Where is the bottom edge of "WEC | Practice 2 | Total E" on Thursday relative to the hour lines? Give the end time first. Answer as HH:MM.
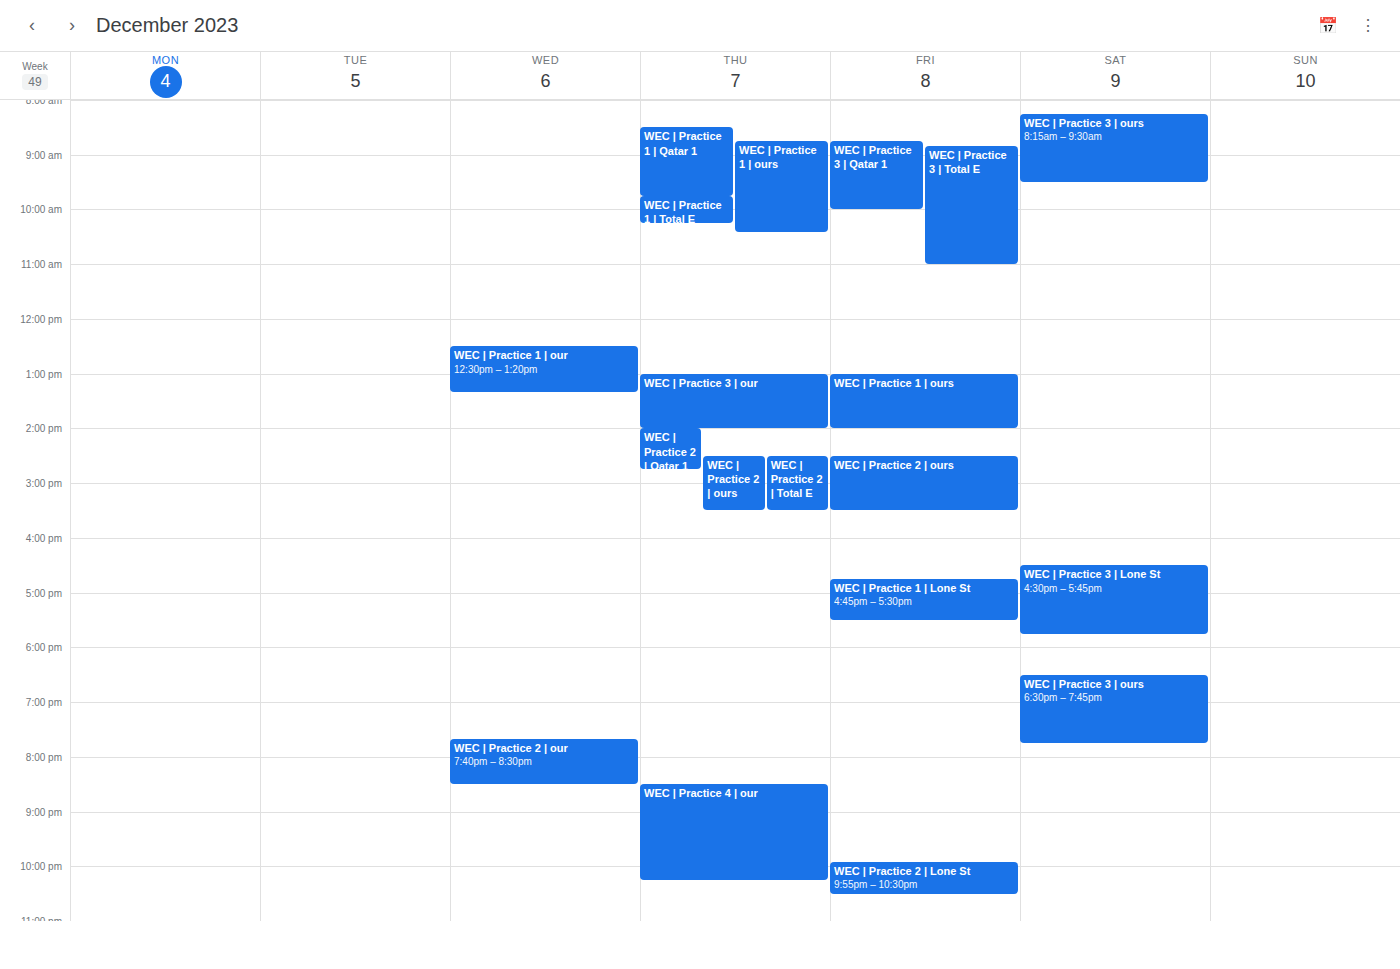
15:30 -- halfway between the 15:00 and 16:00 lines.